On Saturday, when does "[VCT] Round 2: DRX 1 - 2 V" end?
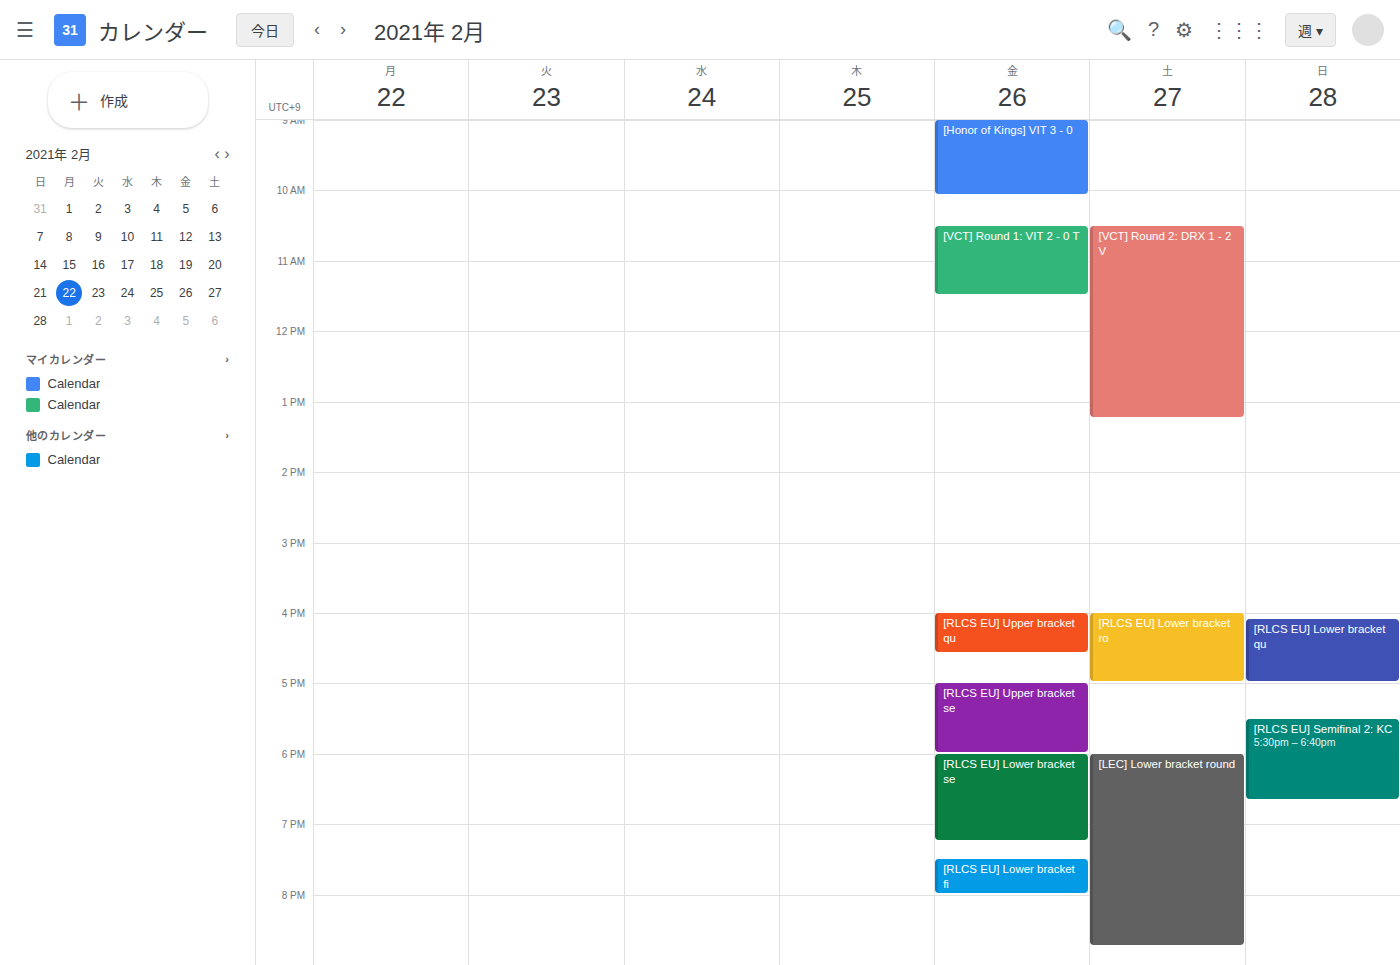
13:15